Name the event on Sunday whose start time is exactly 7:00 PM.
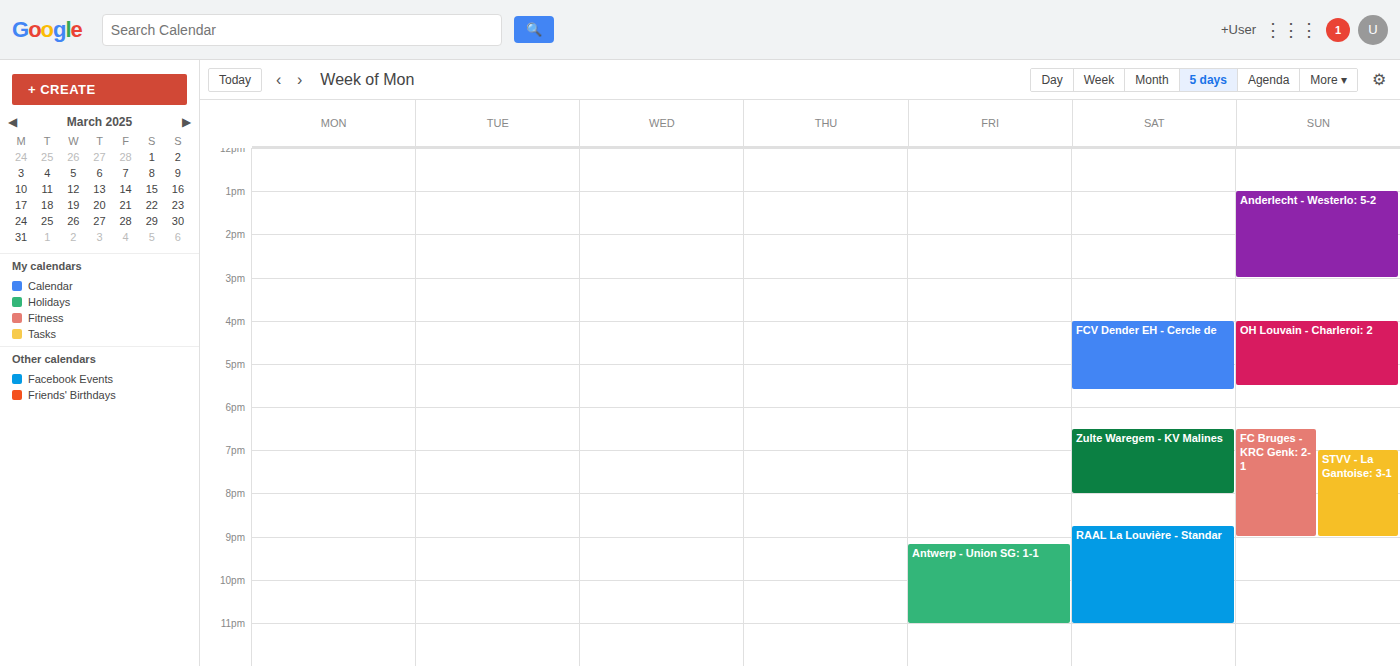
"STVV - La Gantoise: 3-1"